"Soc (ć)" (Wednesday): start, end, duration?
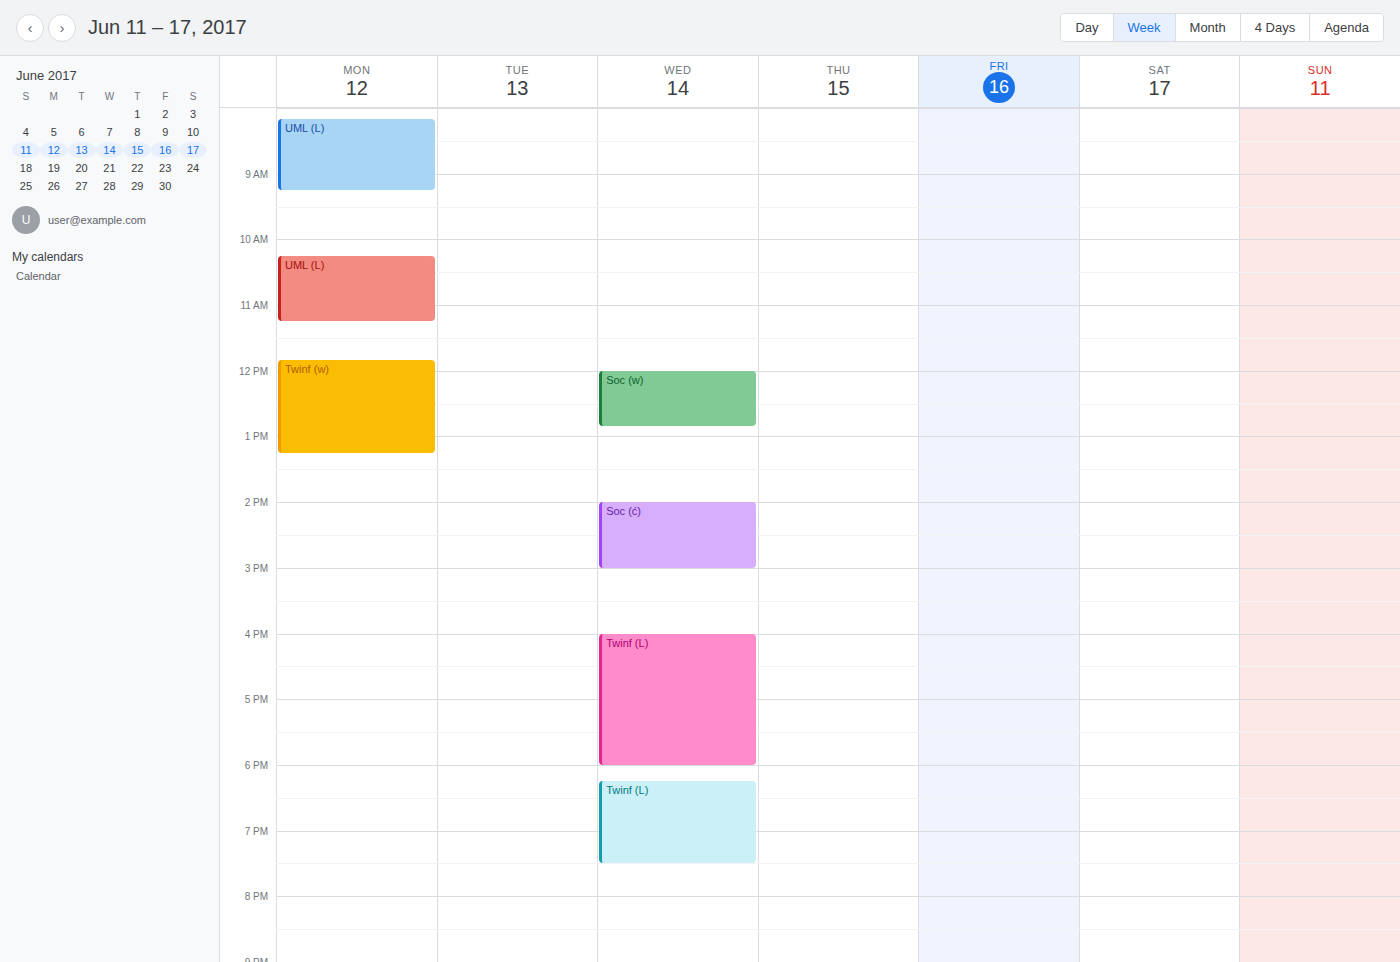
2:00 PM to 3:00 PM, 1 hour